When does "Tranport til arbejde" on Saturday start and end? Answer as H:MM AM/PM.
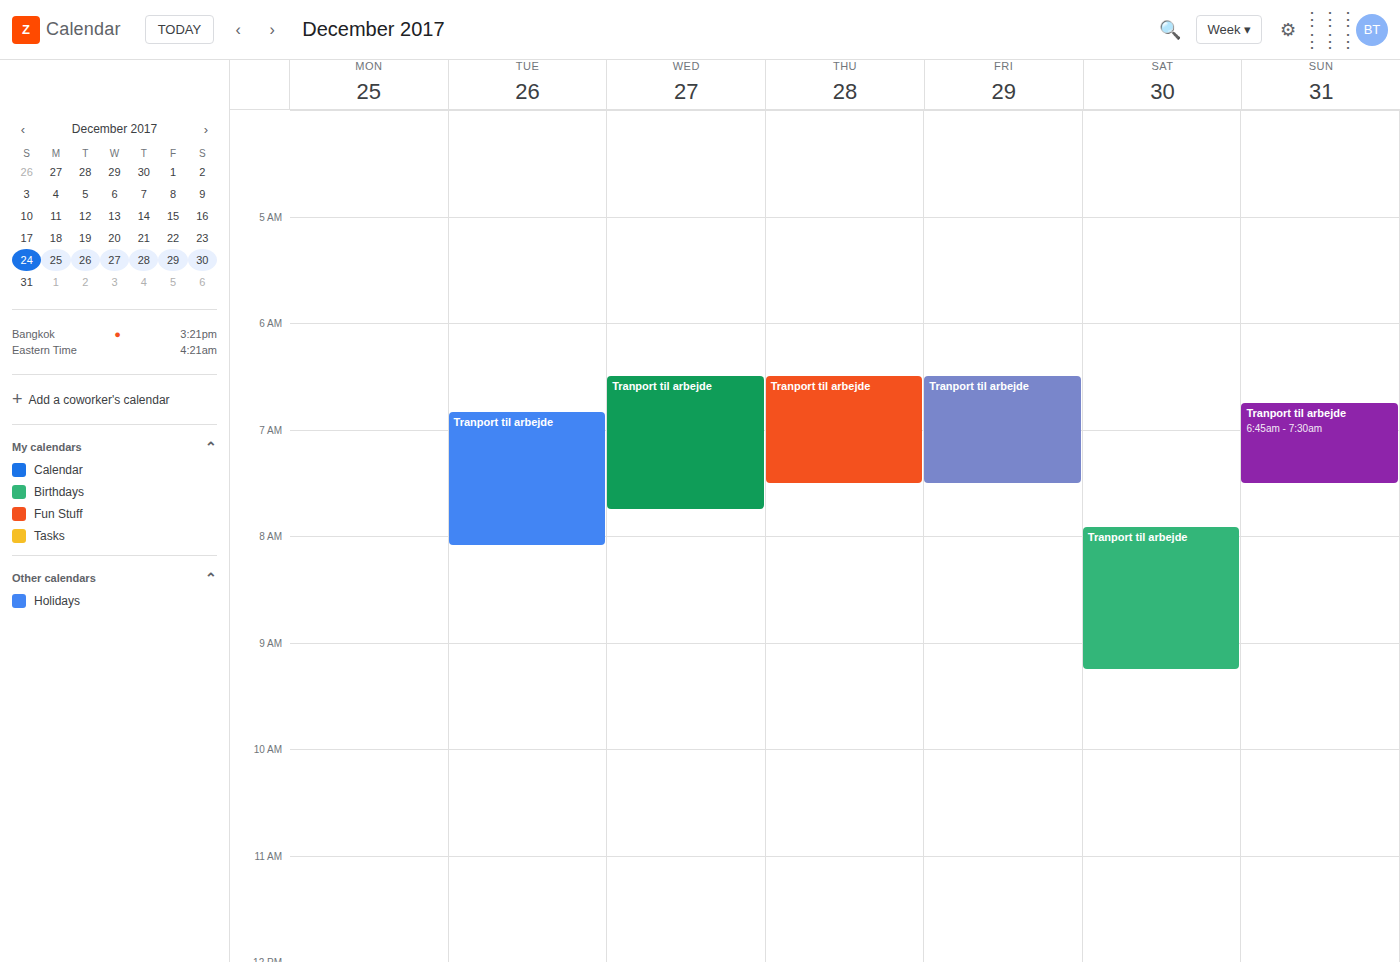
7:55 AM to 9:15 AM